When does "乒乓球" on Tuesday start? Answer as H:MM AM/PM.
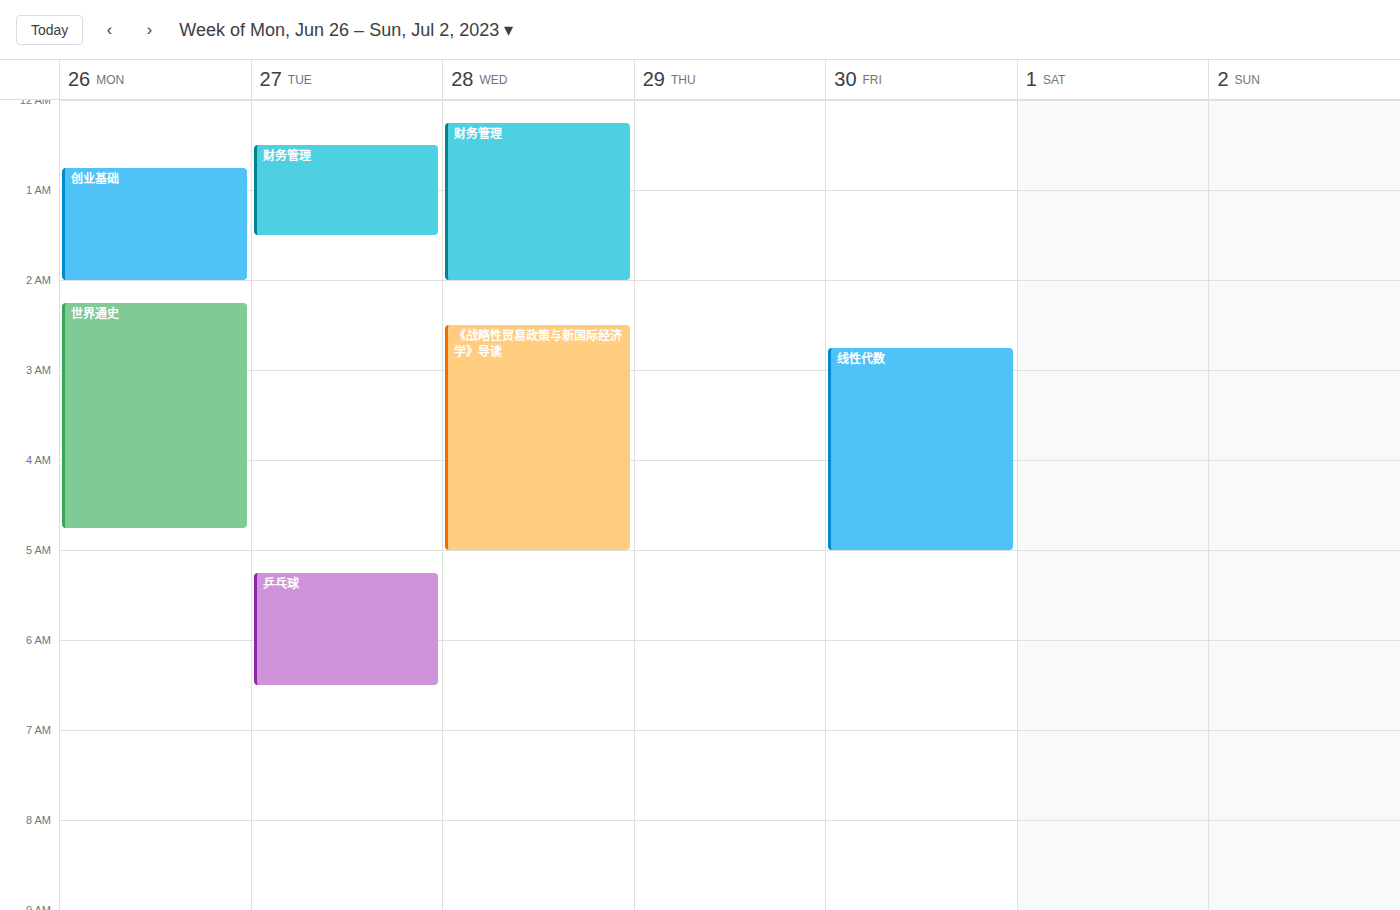
5:15 AM